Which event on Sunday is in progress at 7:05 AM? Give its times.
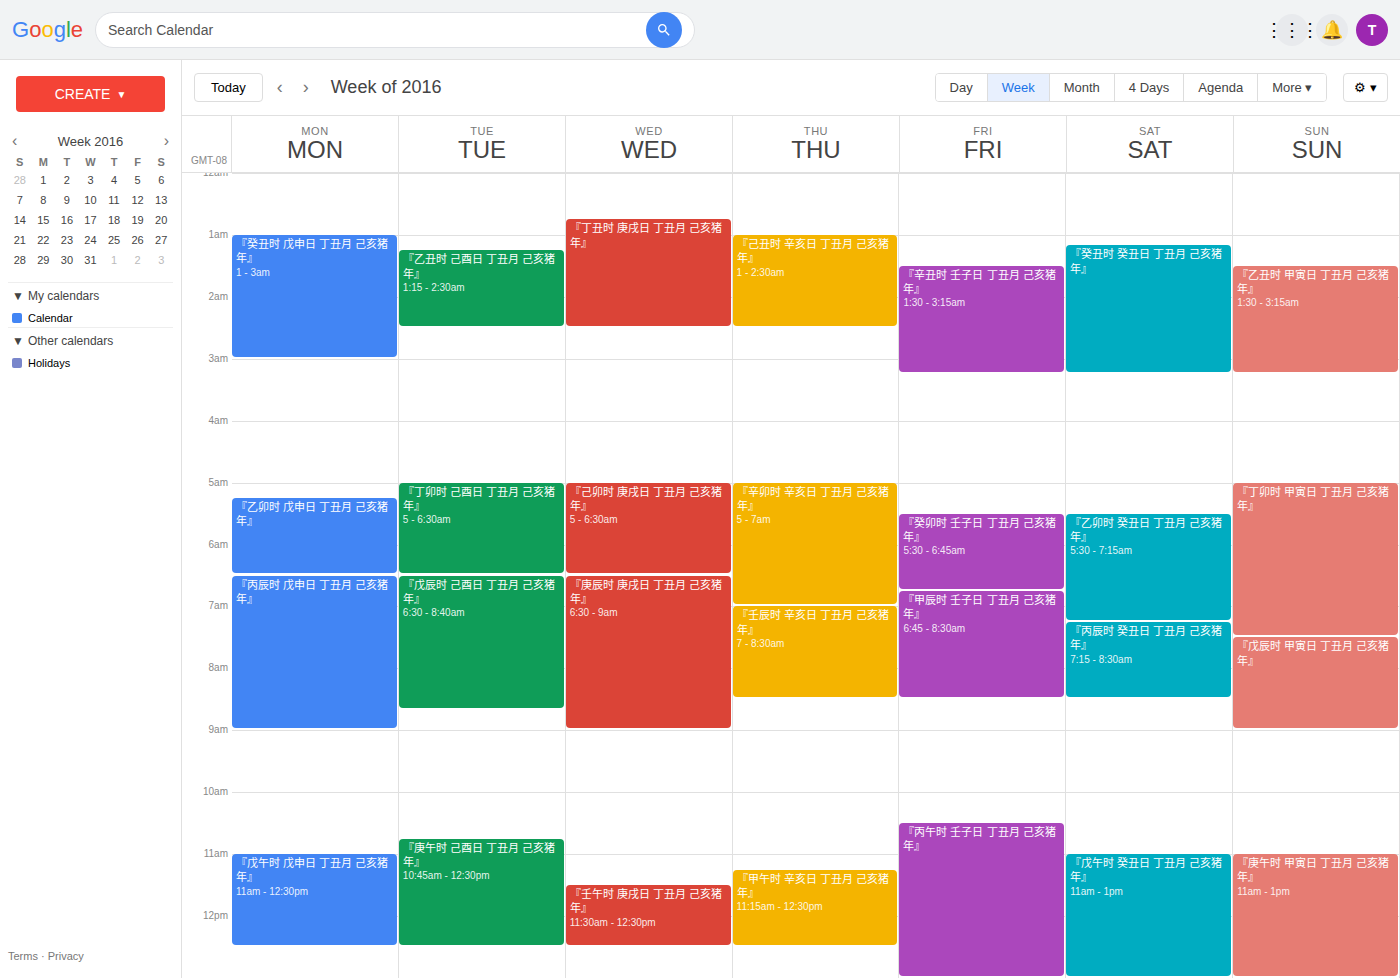
"『丁卯时 甲寅日 丁丑月 己亥猪年』", 5:00 AM to 7:30 AM